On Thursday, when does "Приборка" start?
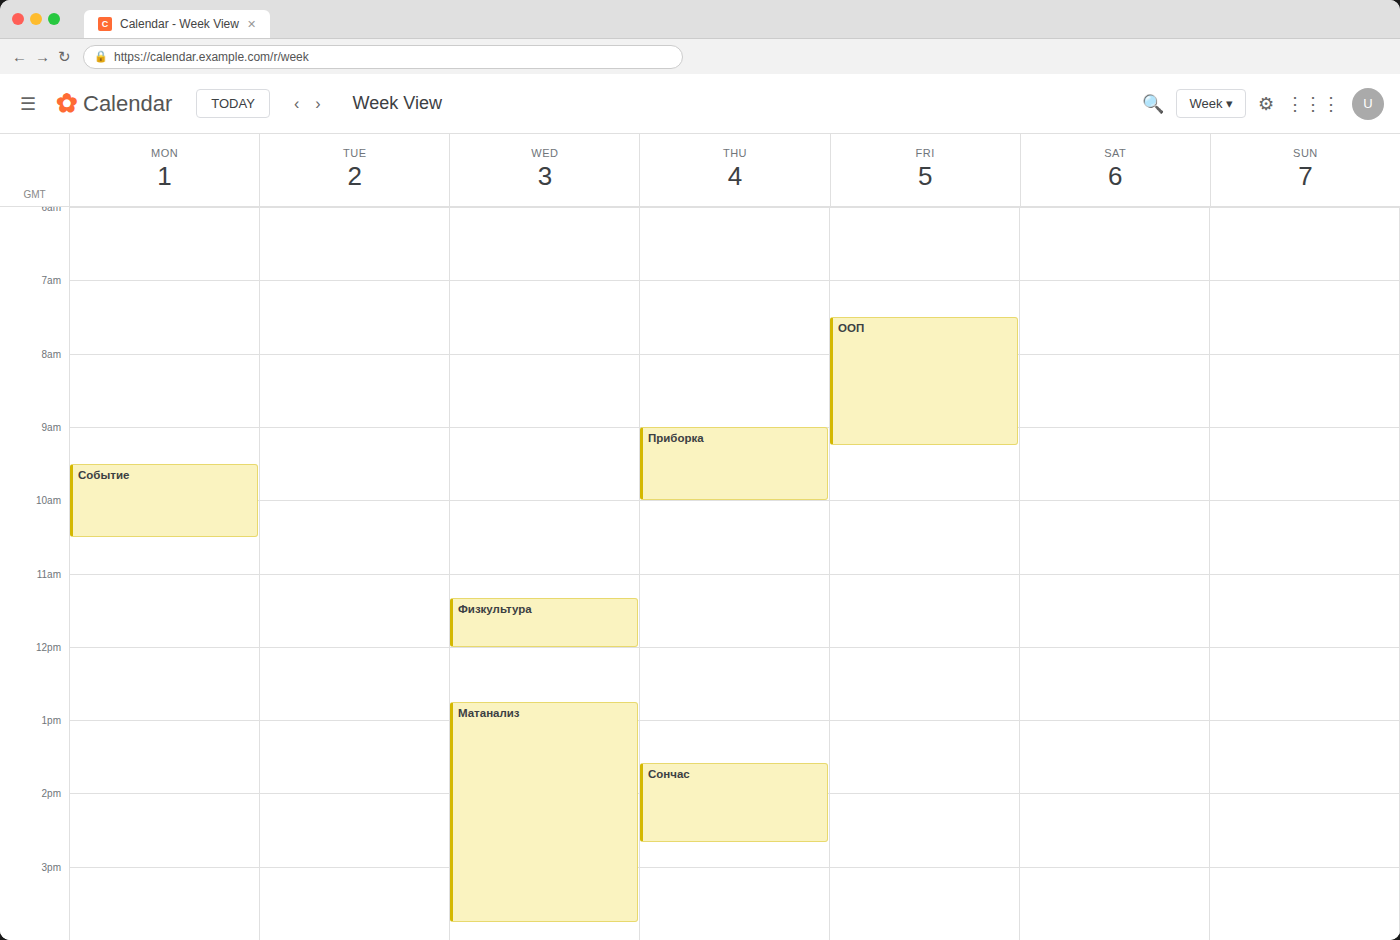
9:00 AM